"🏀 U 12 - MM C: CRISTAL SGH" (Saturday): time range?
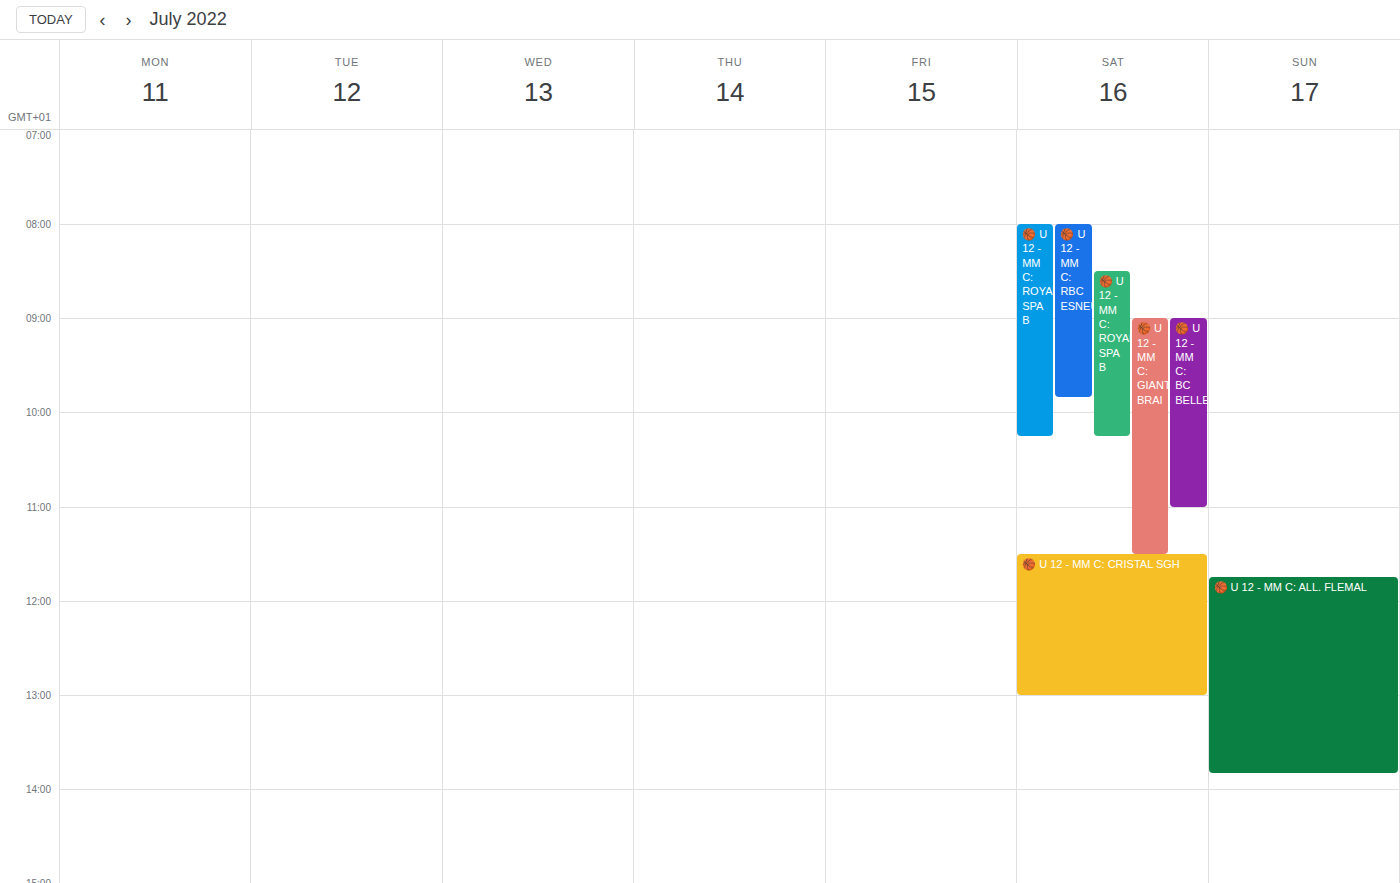
11:30 AM to 1:00 PM